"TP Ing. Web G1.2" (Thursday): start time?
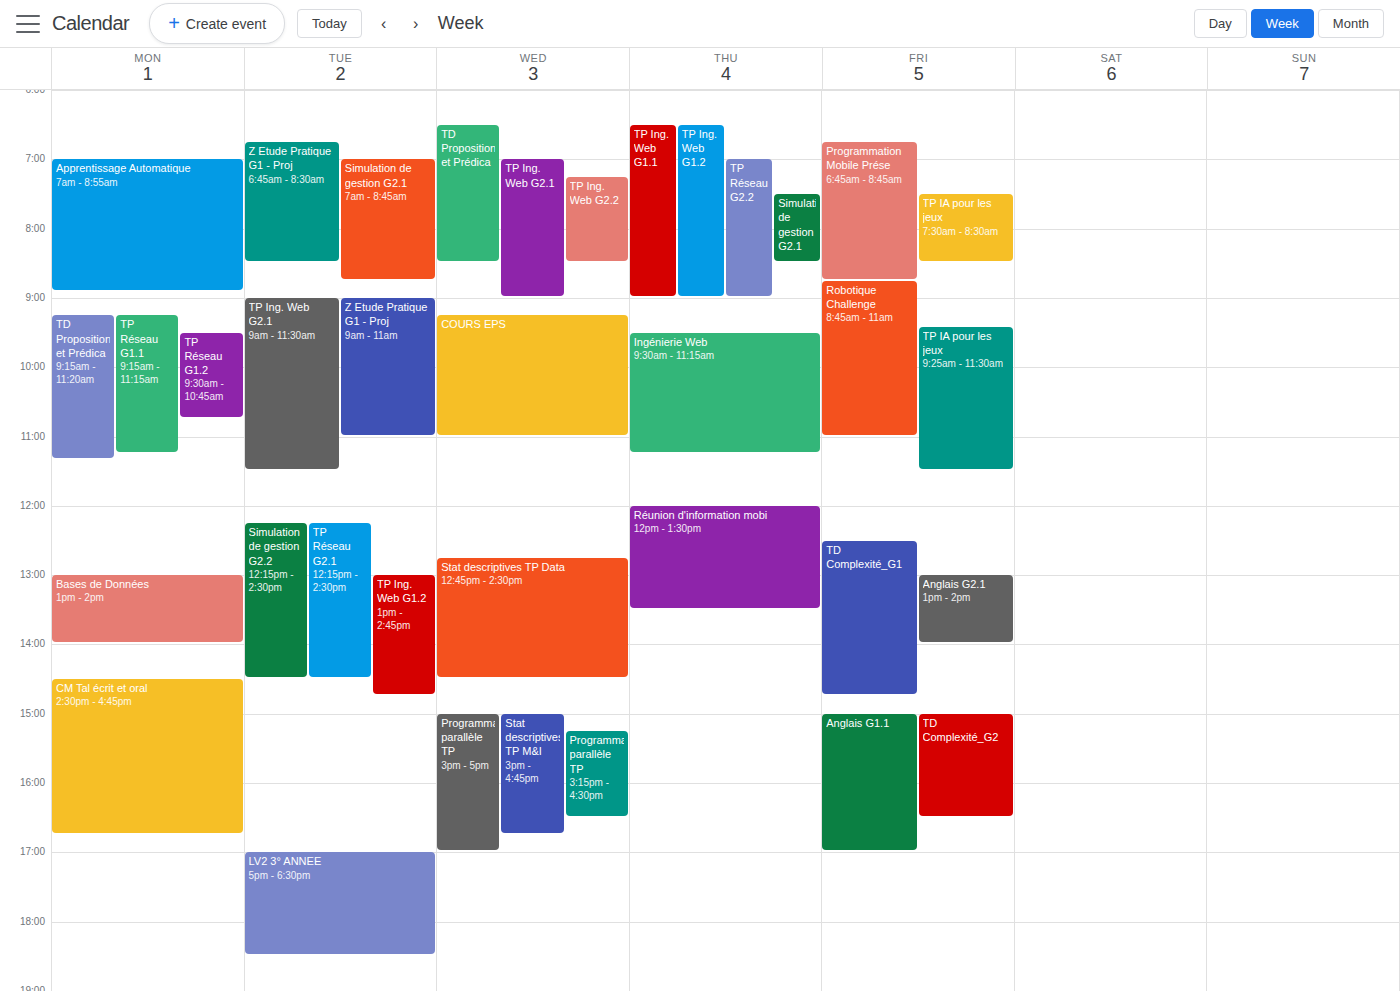
6:30 AM